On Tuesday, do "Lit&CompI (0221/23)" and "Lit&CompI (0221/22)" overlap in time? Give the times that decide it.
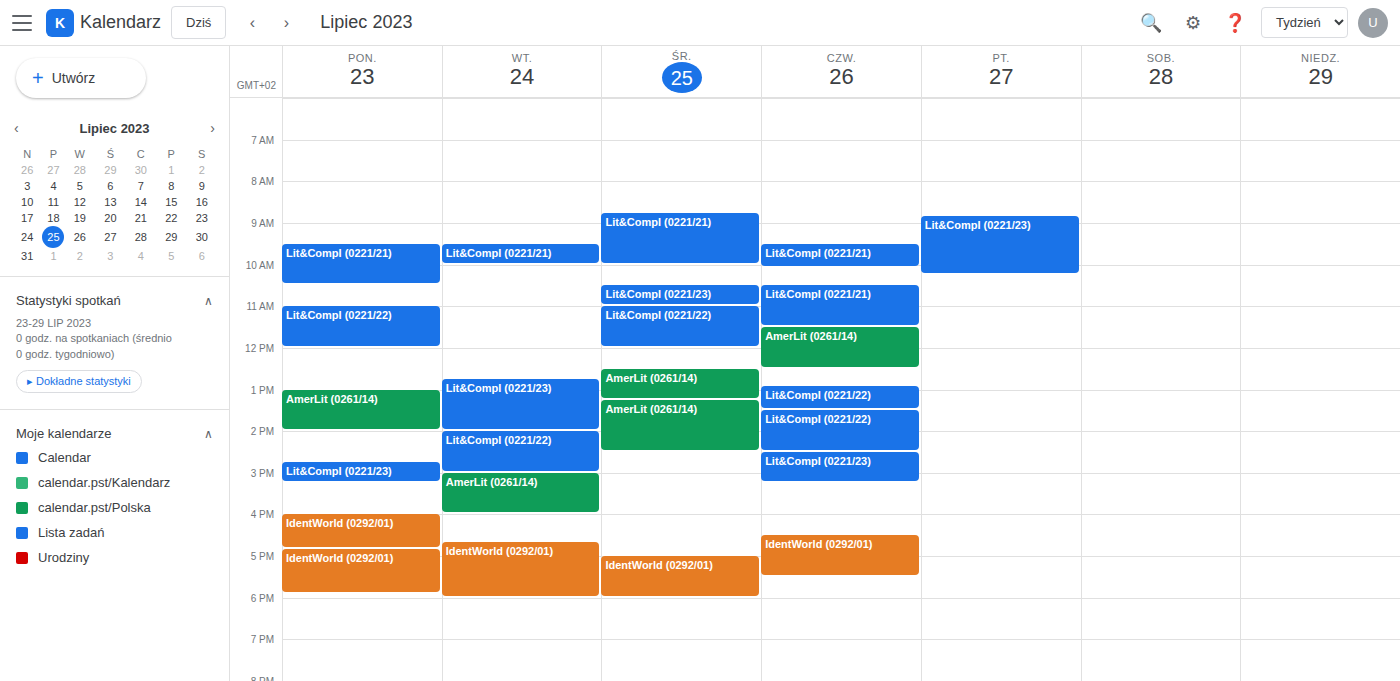
"Lit&CompI (0221/23)" ends at 2:00 PM, exactly when "Lit&CompI (0221/22)" starts -- they touch but do not overlap.